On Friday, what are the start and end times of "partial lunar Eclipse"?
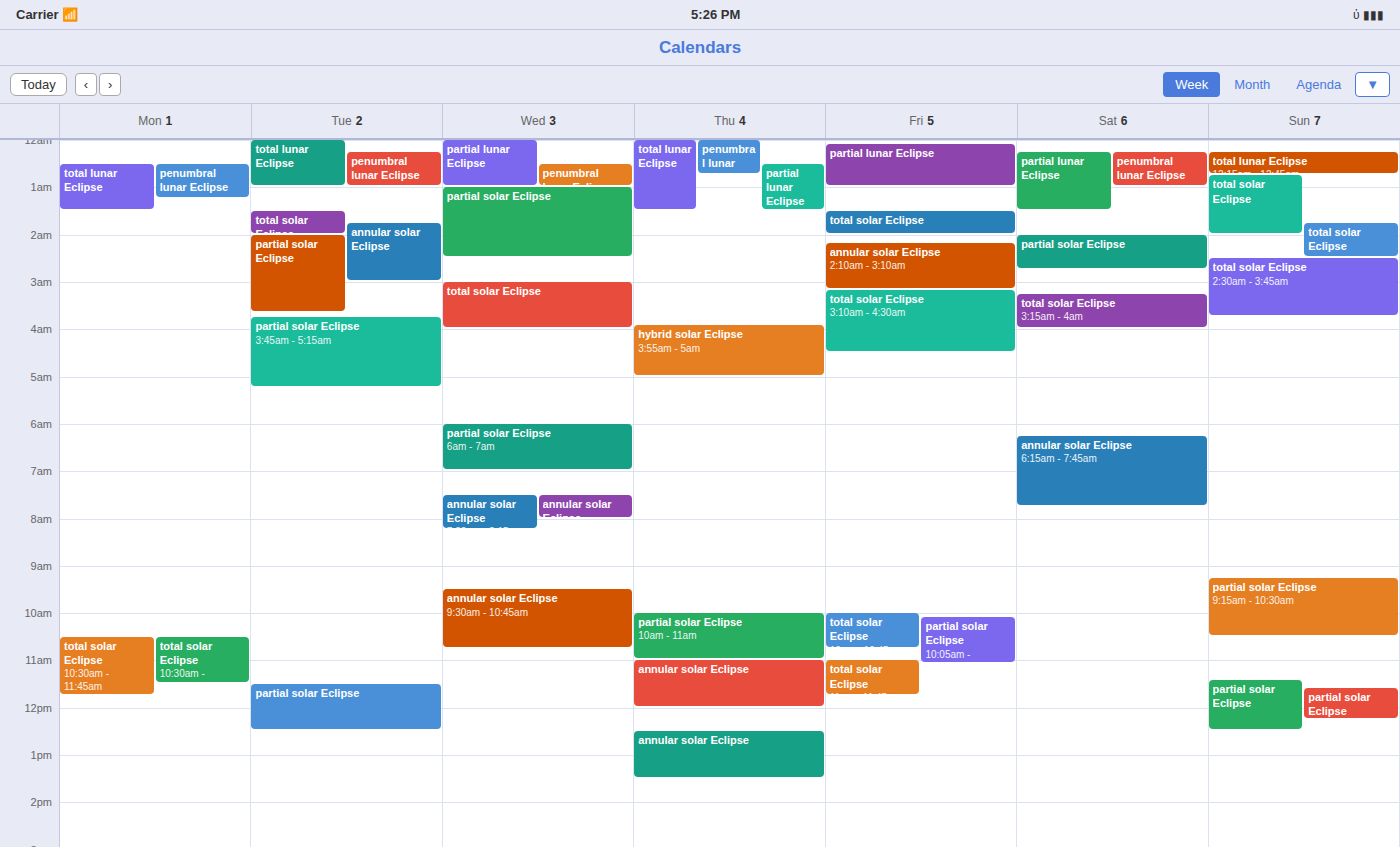
12:05 AM to 1:00 AM